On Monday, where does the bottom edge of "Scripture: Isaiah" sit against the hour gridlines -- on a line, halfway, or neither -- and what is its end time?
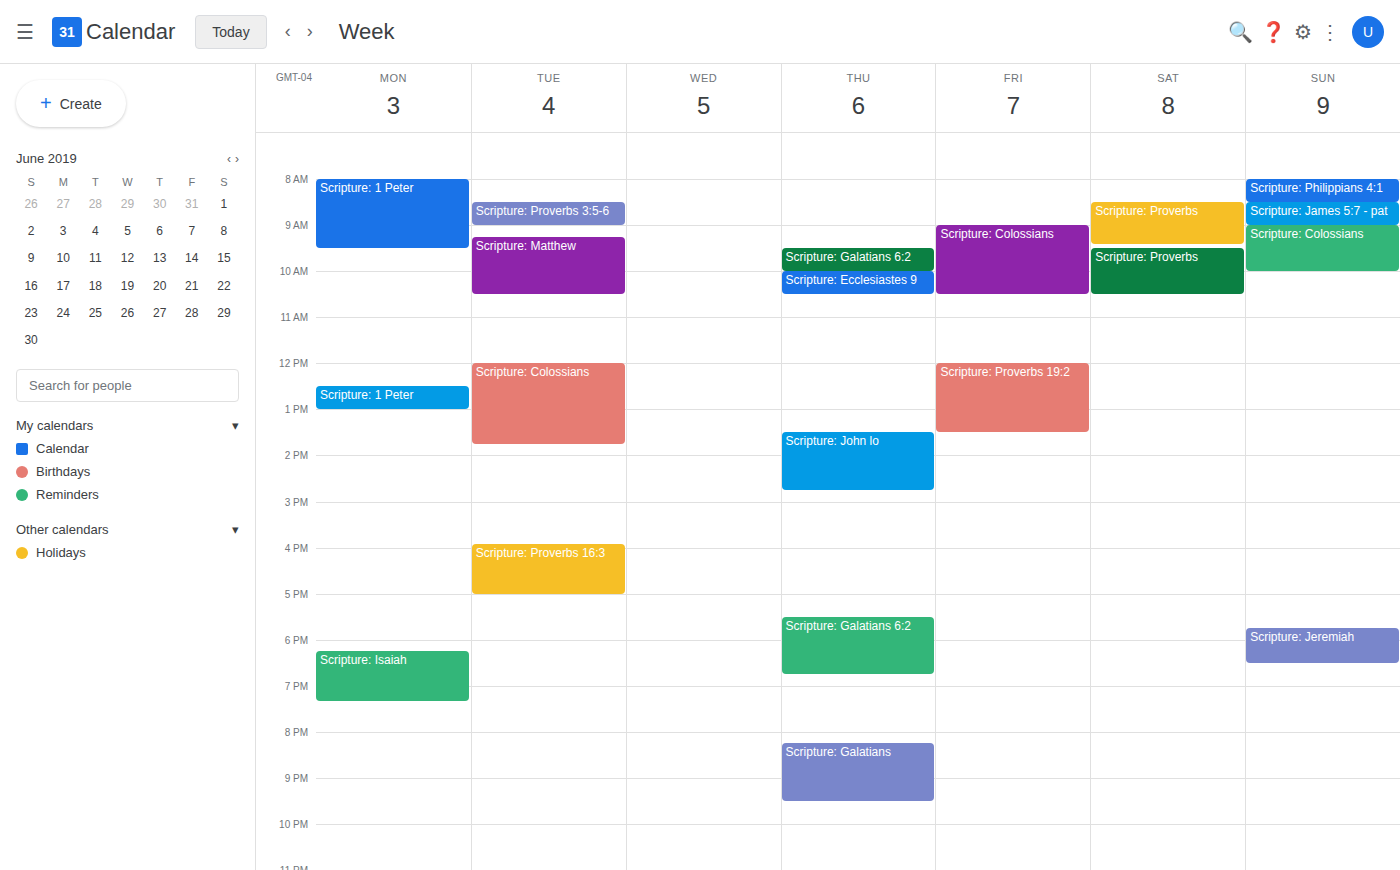
7:20 PM -- neither: 20 minutes below the 7 PM line and 40 minutes above the 8 PM line.